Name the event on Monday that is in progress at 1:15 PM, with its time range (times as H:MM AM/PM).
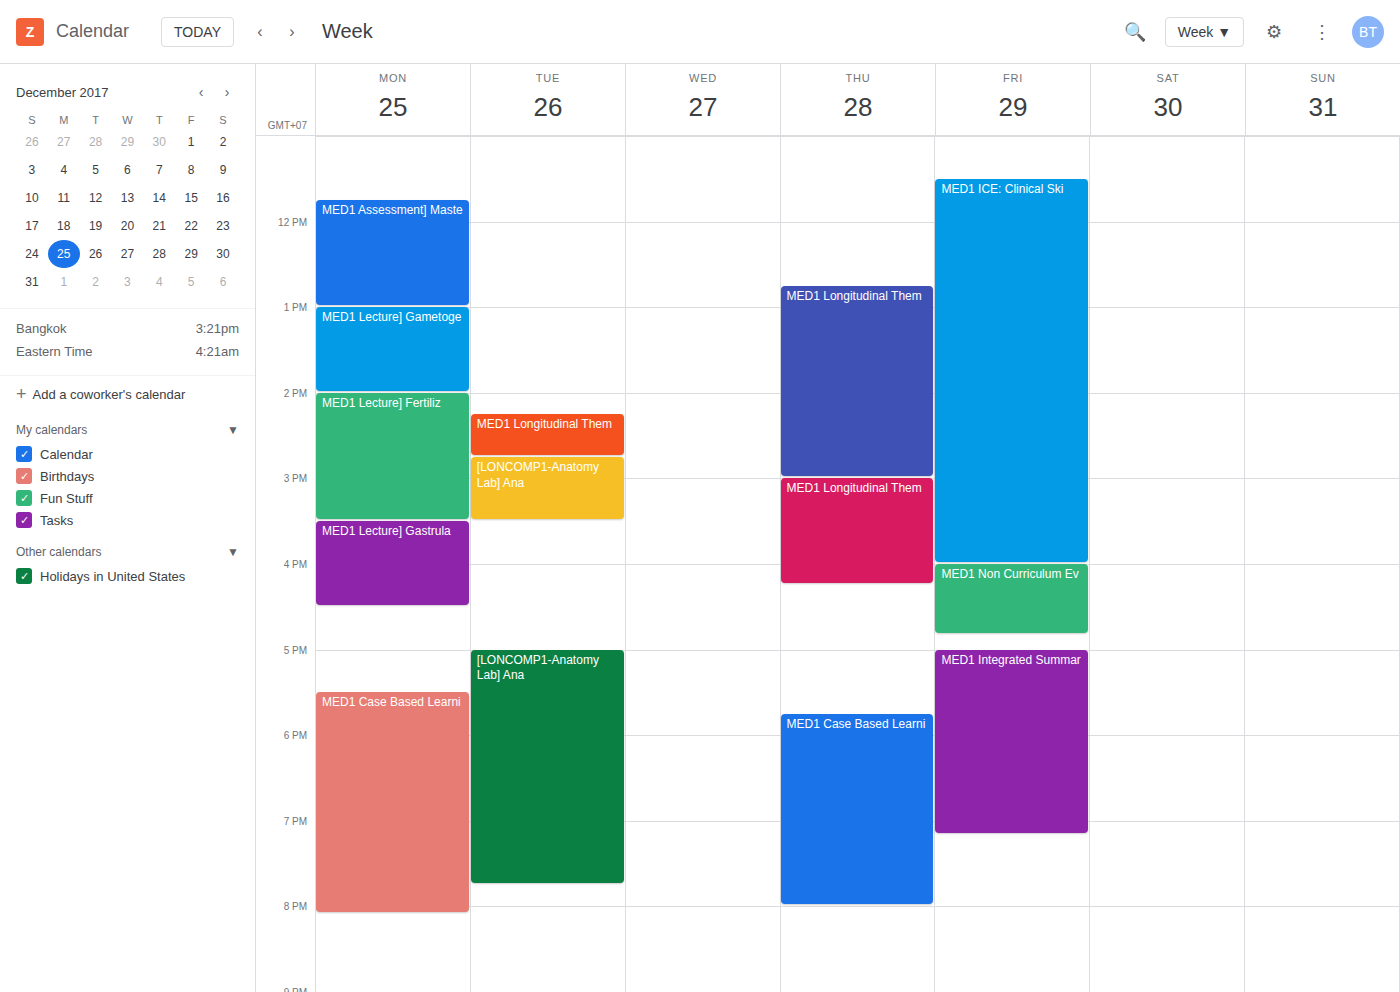
"MED1 Lecture] Gametoge", 1:00 PM to 2:00 PM